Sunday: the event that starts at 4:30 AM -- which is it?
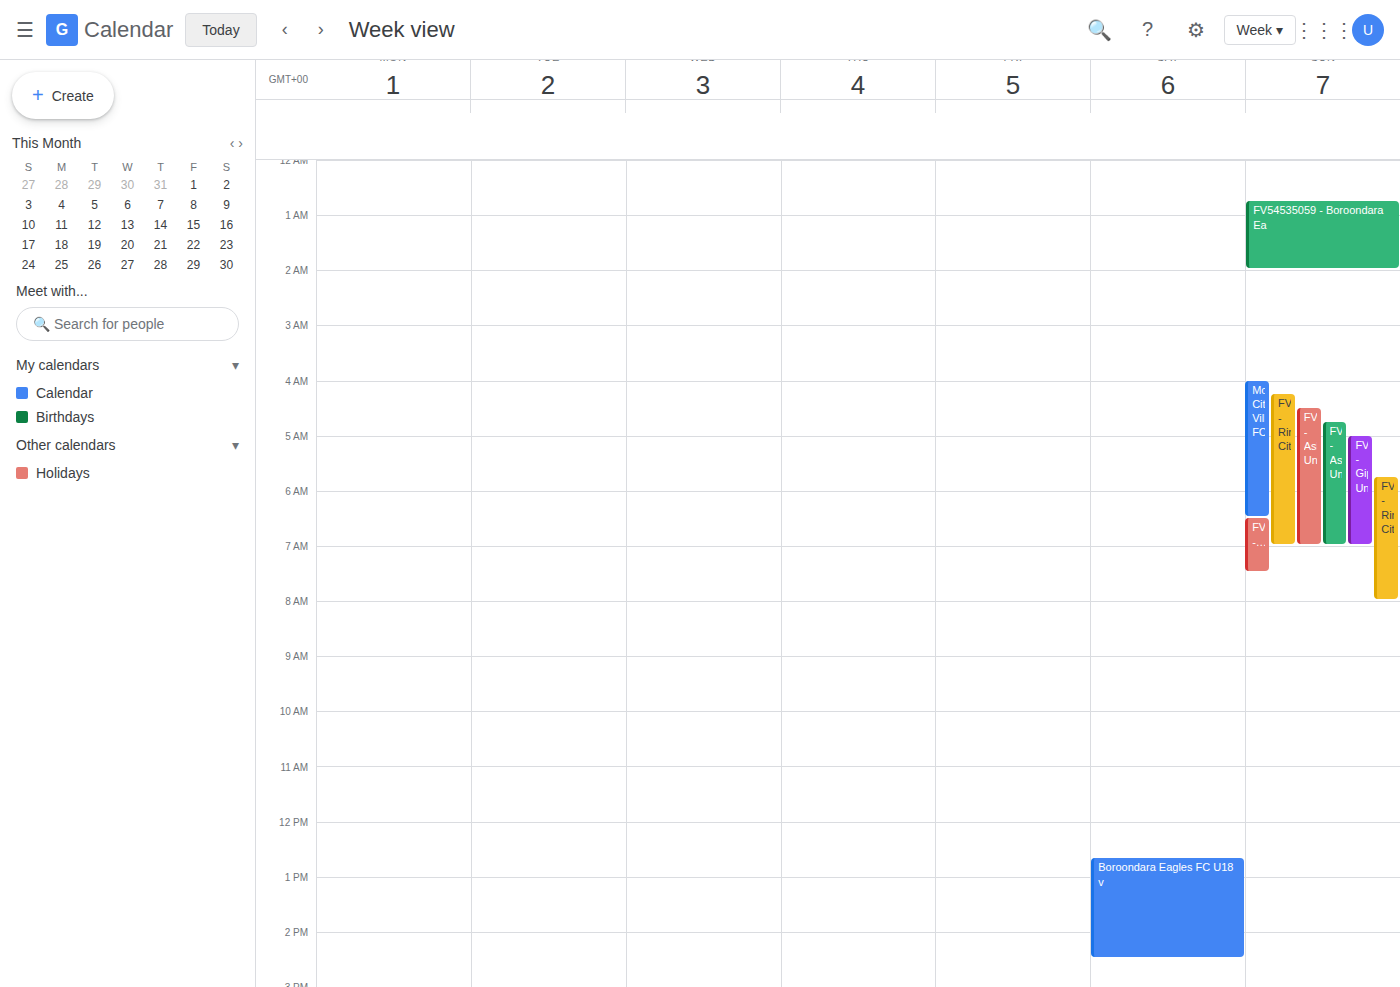
"FV54535032 - Ashburton Uni"